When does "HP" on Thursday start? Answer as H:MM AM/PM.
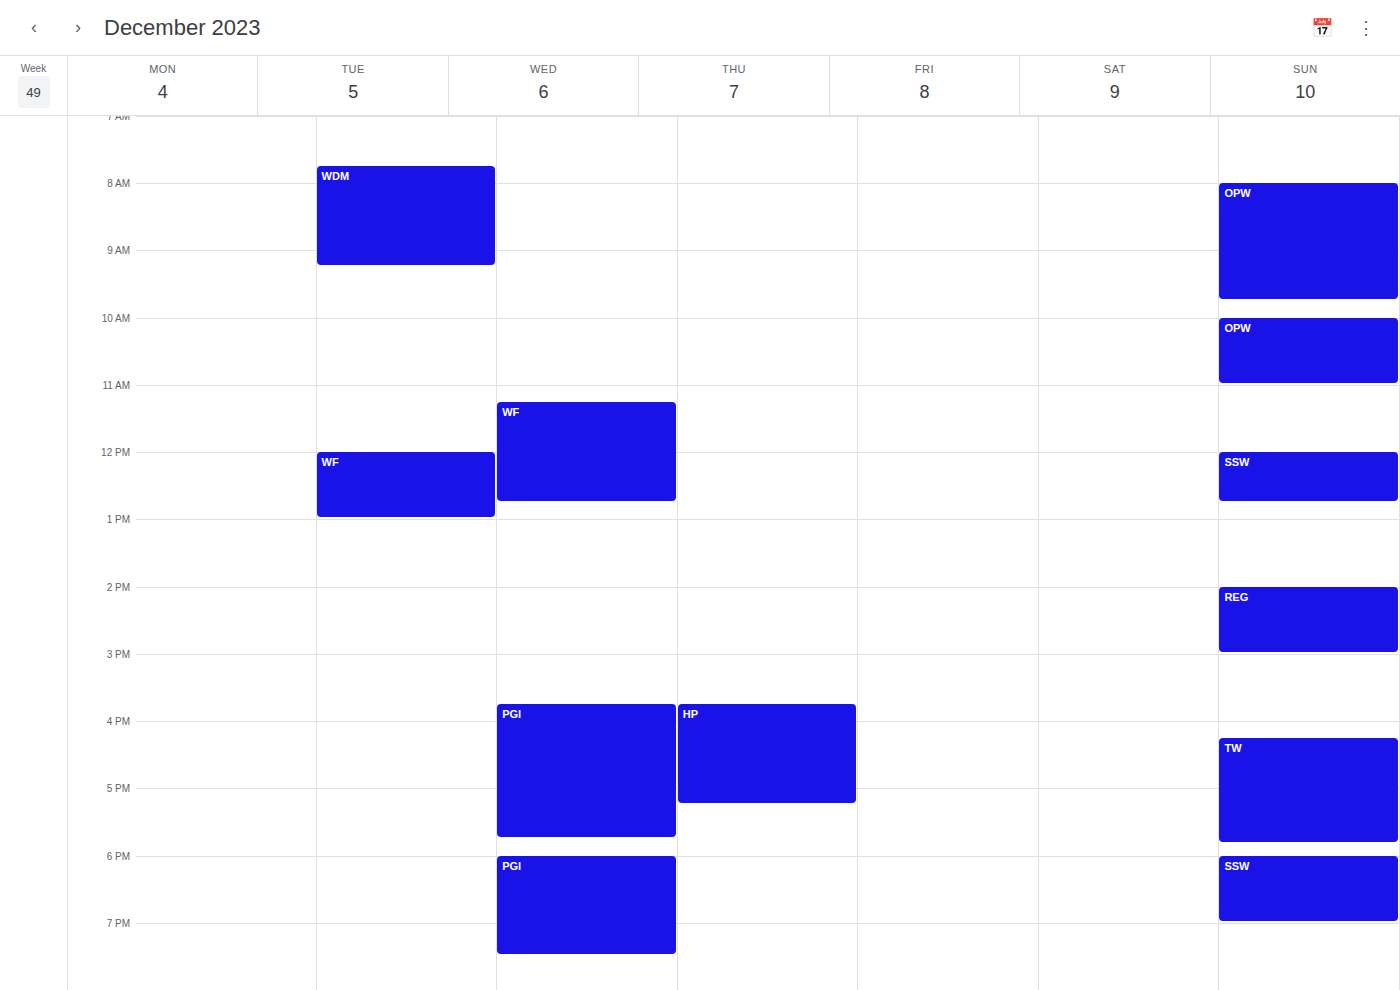
3:45 PM